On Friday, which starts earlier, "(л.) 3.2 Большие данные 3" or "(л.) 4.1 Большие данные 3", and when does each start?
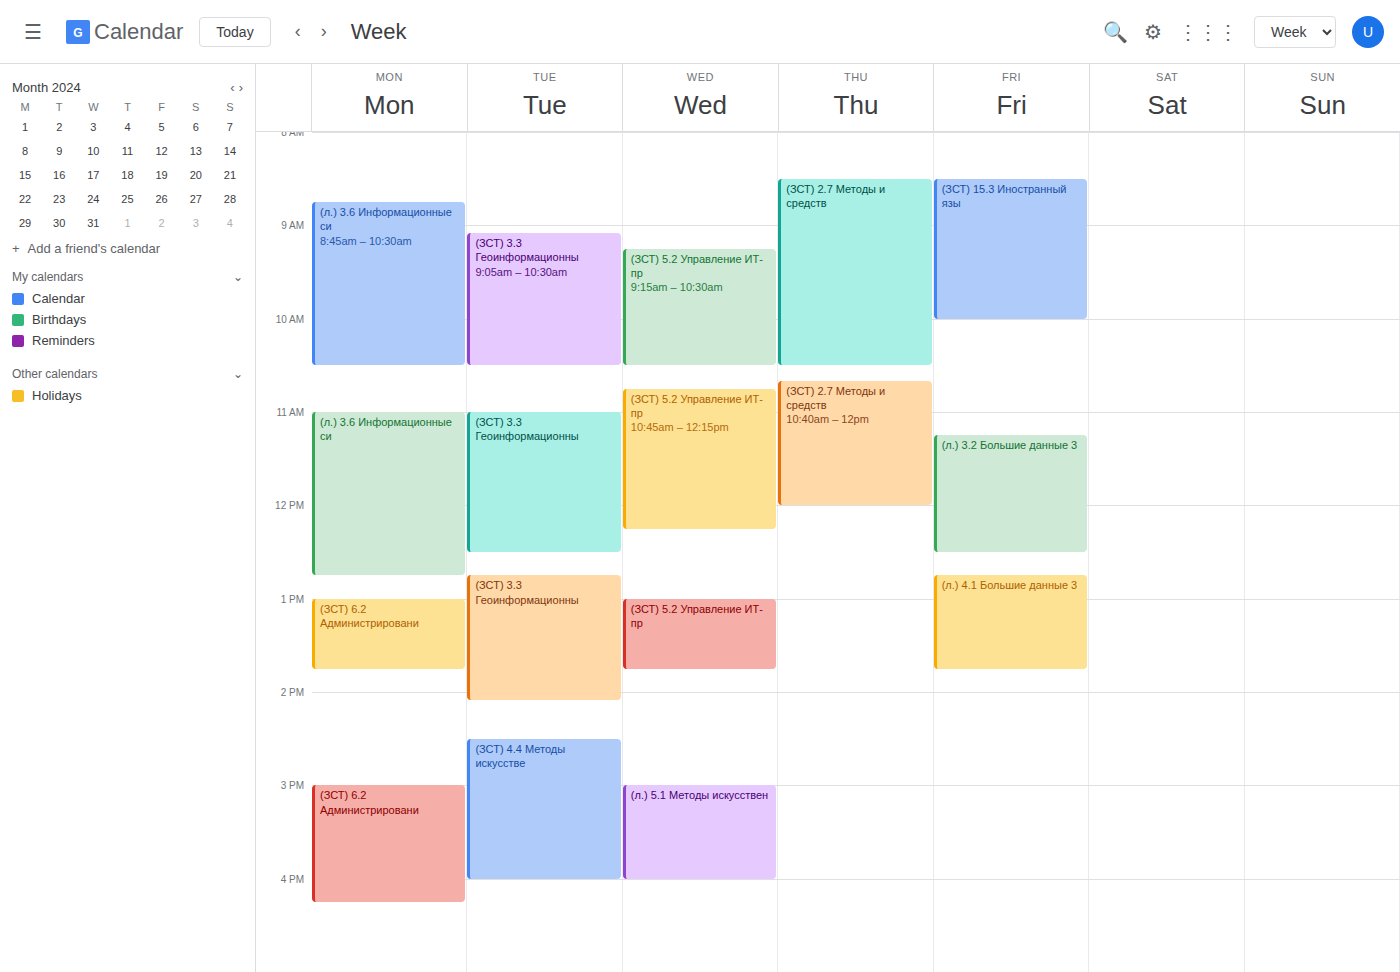
"(л.) 3.2 Большие данные 3" 11:15 AM; "(л.) 4.1 Большие данные 3" 12:45 PM.